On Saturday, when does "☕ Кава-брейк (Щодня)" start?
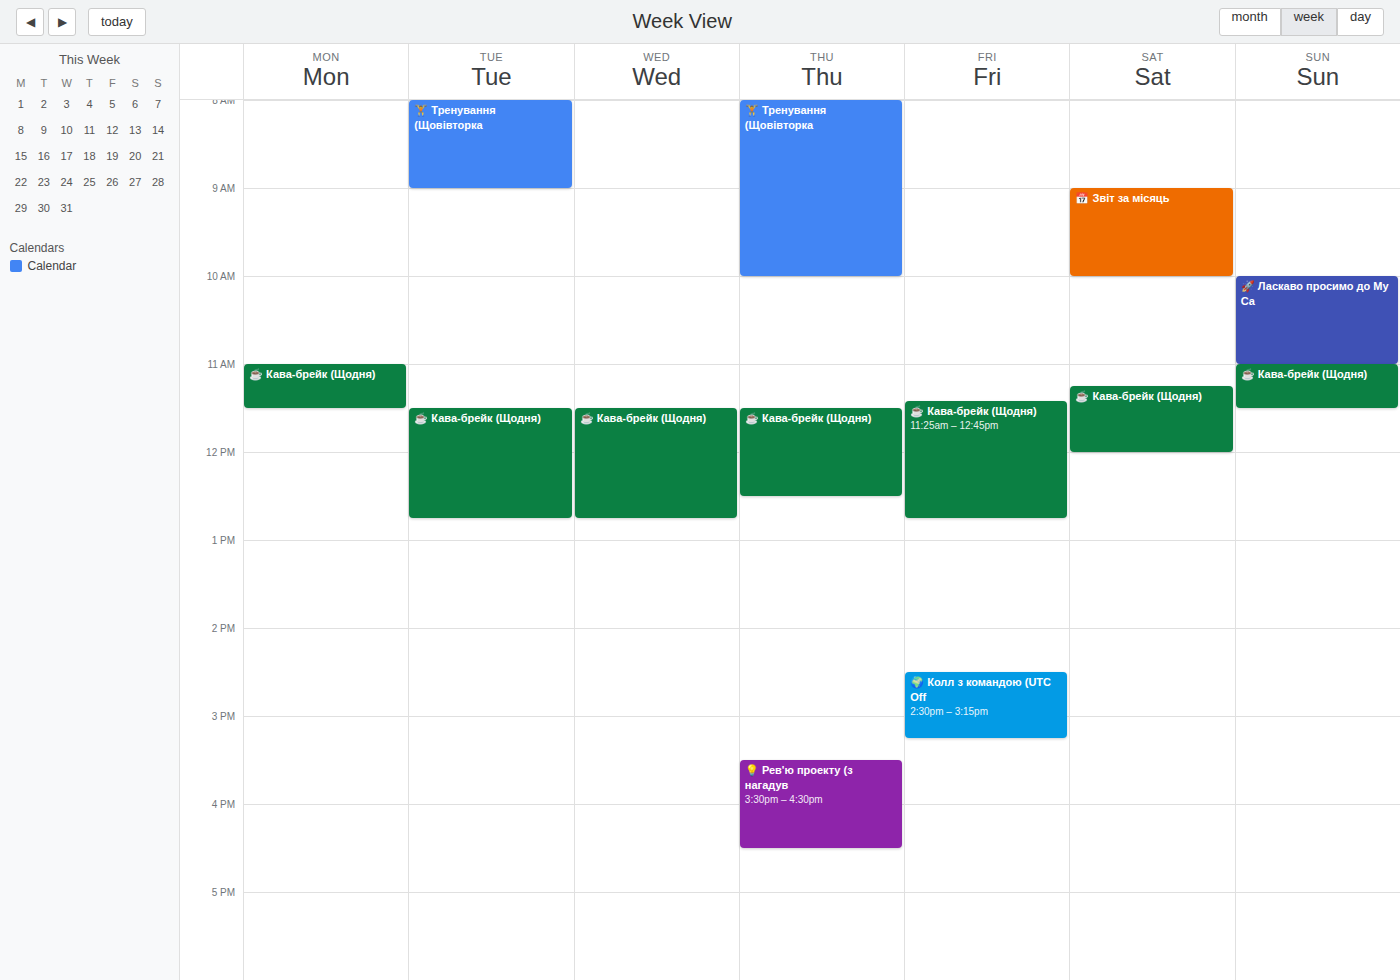
11:15 AM